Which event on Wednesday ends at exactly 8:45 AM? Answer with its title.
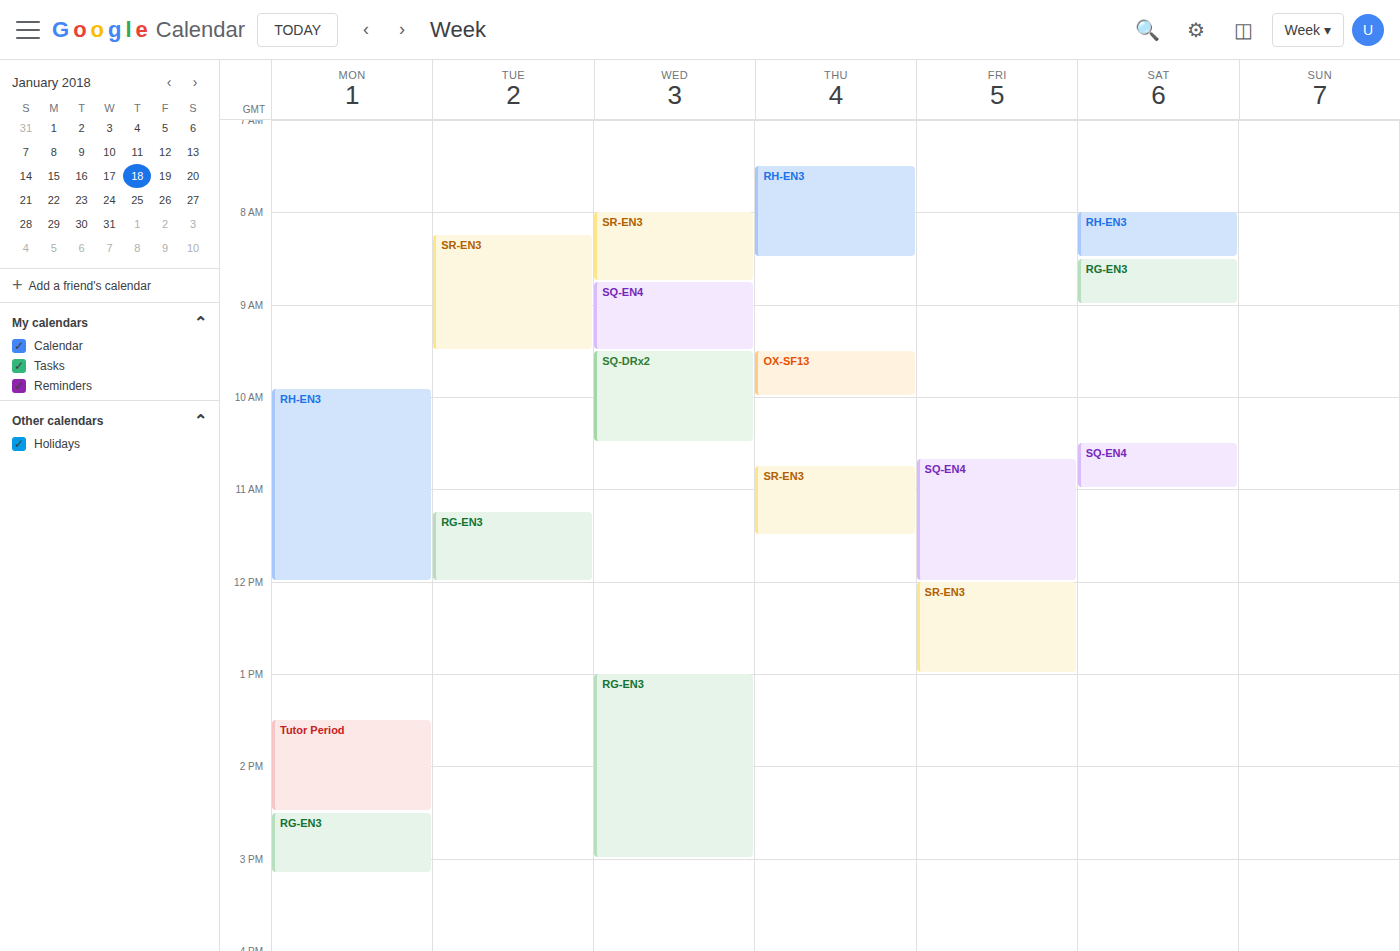
"SR-EN3"